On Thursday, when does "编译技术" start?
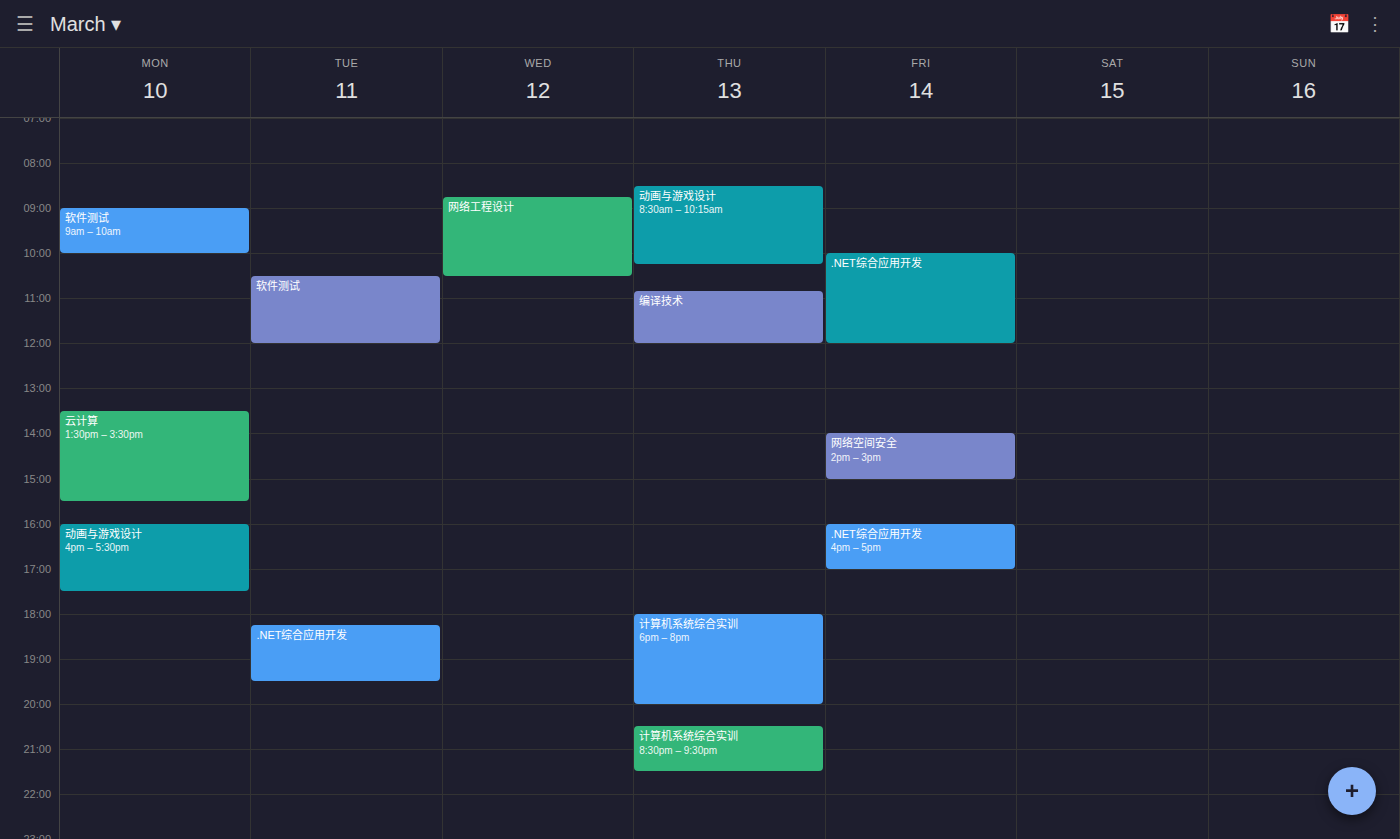
10:50